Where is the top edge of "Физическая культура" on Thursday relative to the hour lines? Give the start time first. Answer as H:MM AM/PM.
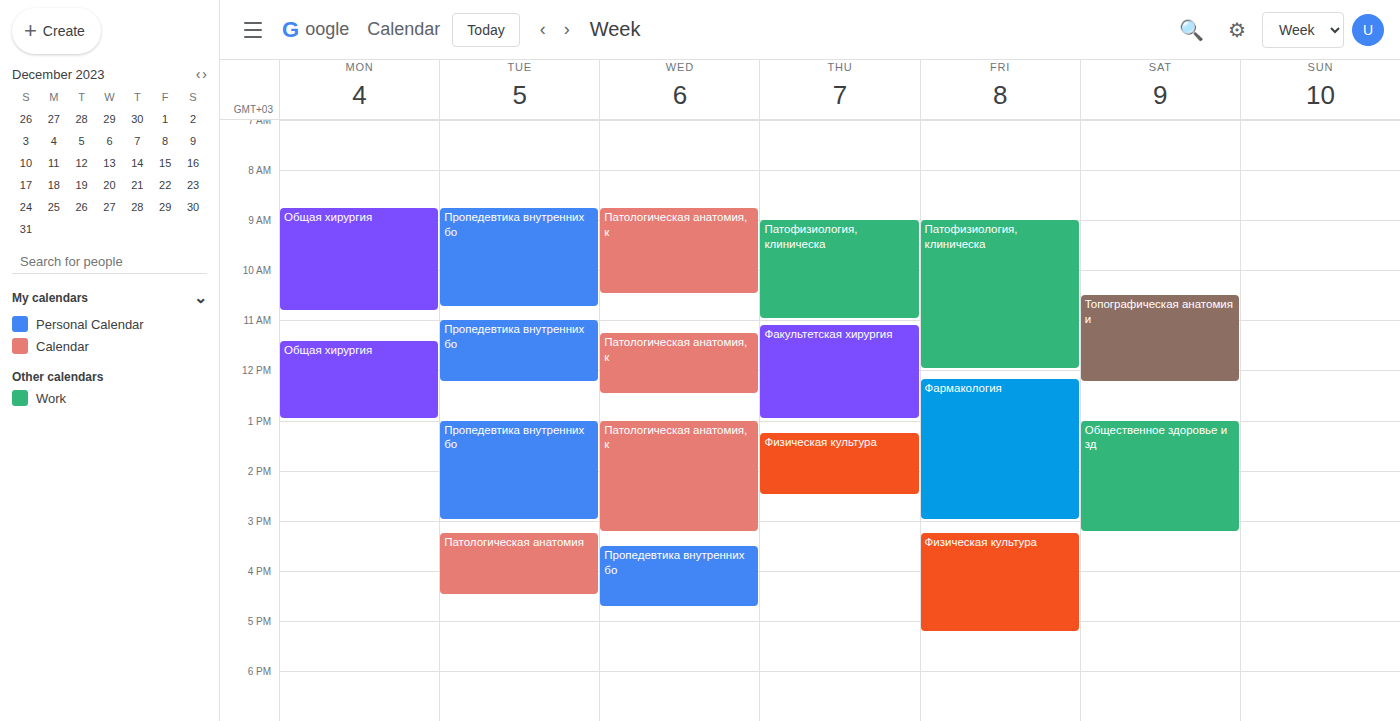
1:15 PM -- neither: a quarter of the way from the 1 PM line to the 2 PM line.